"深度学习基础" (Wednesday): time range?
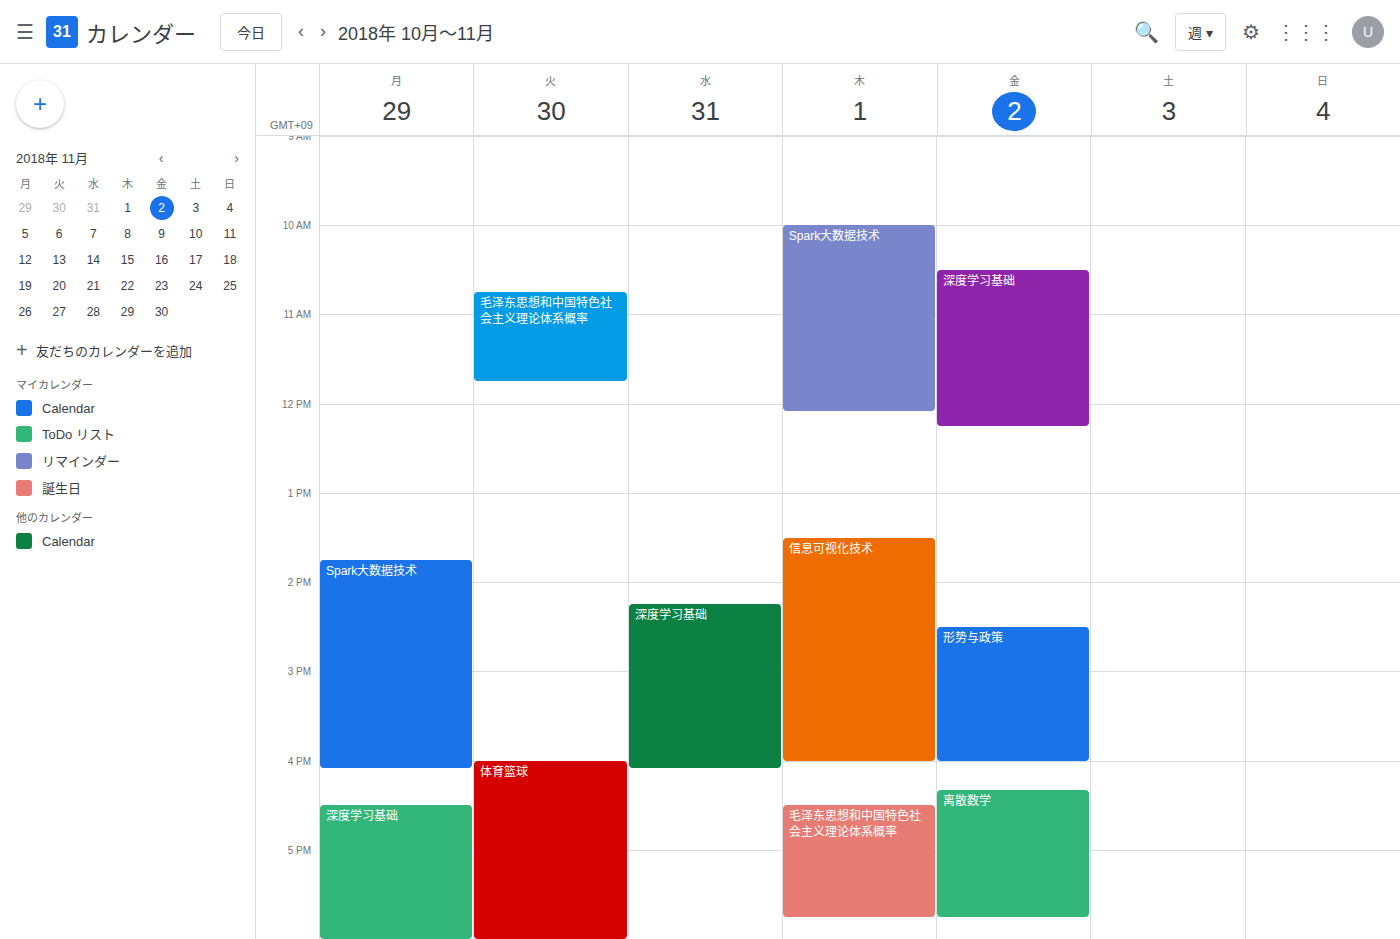
14:15 to 16:05